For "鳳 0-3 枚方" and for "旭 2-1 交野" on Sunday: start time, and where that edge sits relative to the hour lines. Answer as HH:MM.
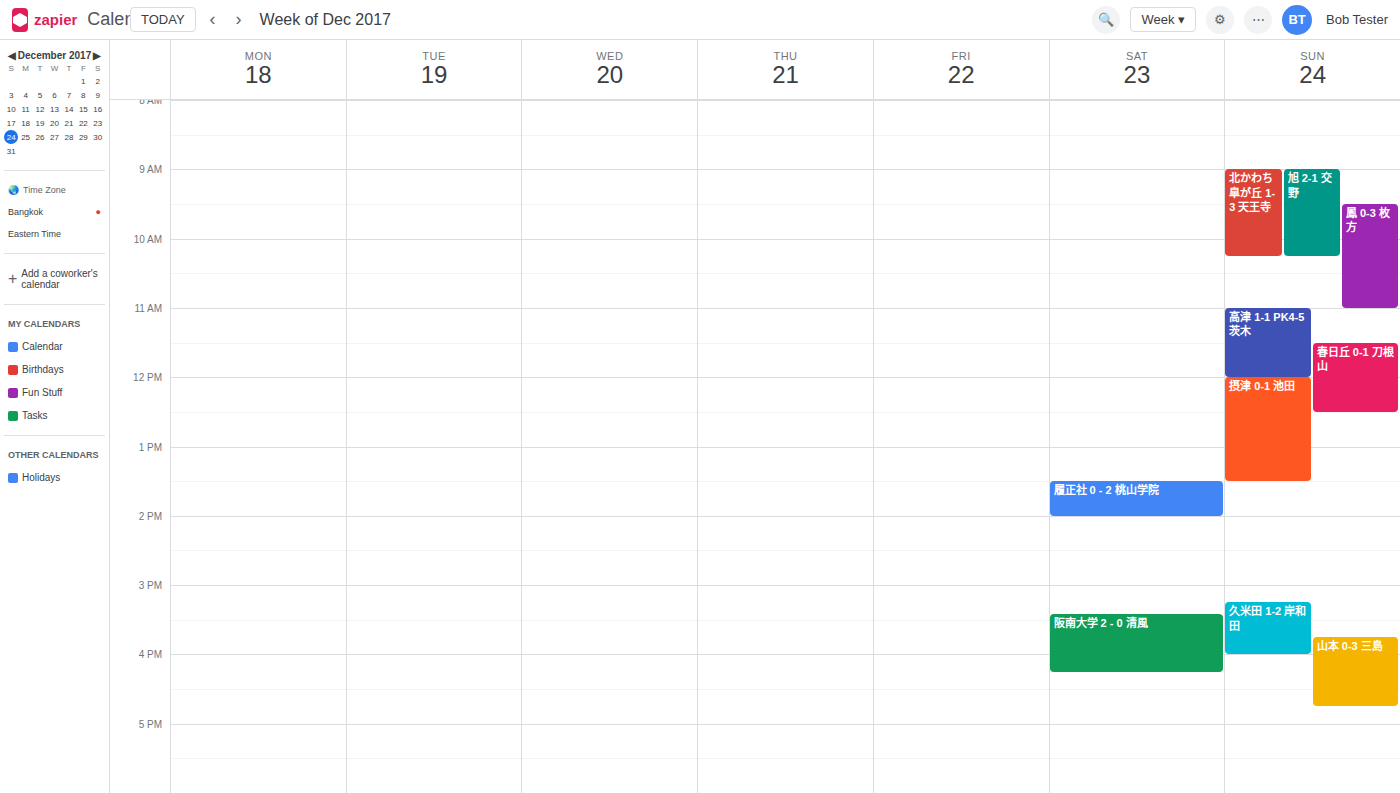
"鳳 0-3 枚方": 09:30, halfway between the 09:00 and 10:00 lines. "旭 2-1 交野": 09:00, exactly on the 09:00 line.